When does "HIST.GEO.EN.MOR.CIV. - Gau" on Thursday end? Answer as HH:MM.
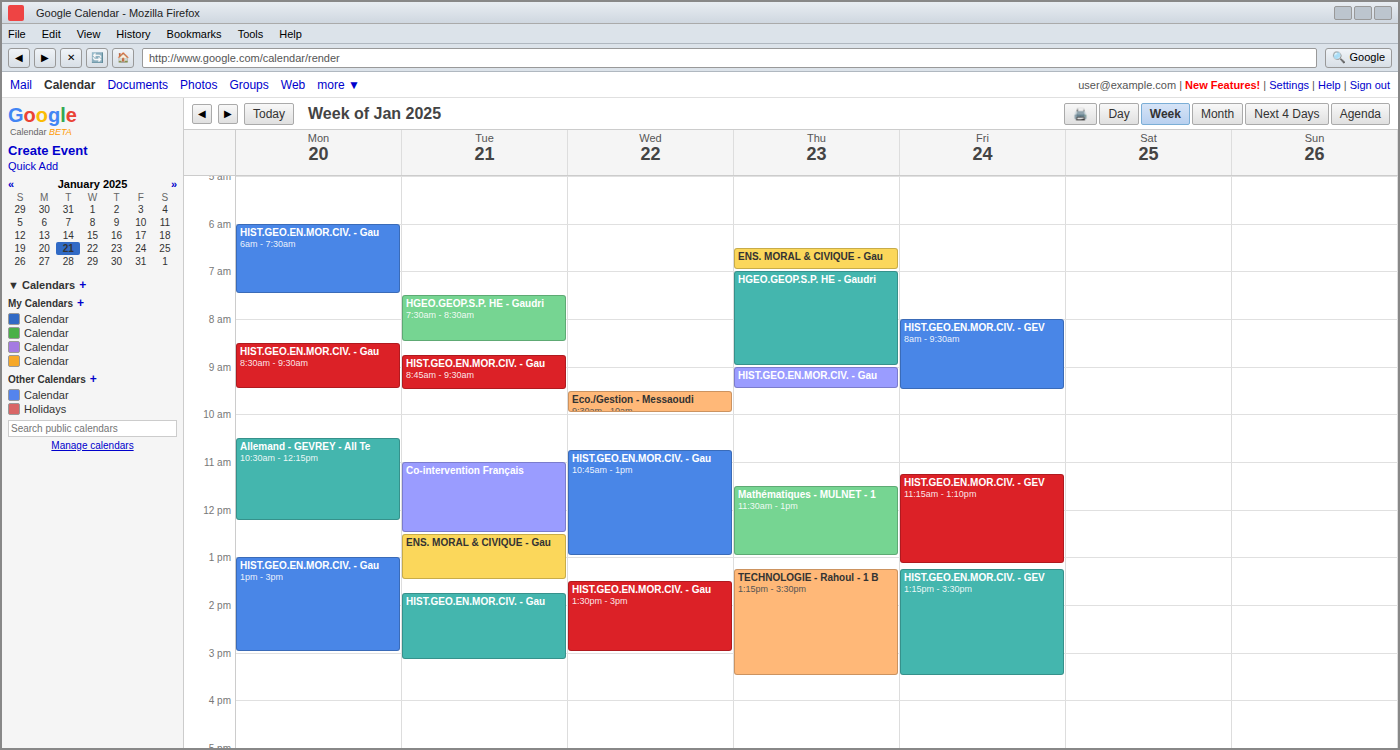
09:30